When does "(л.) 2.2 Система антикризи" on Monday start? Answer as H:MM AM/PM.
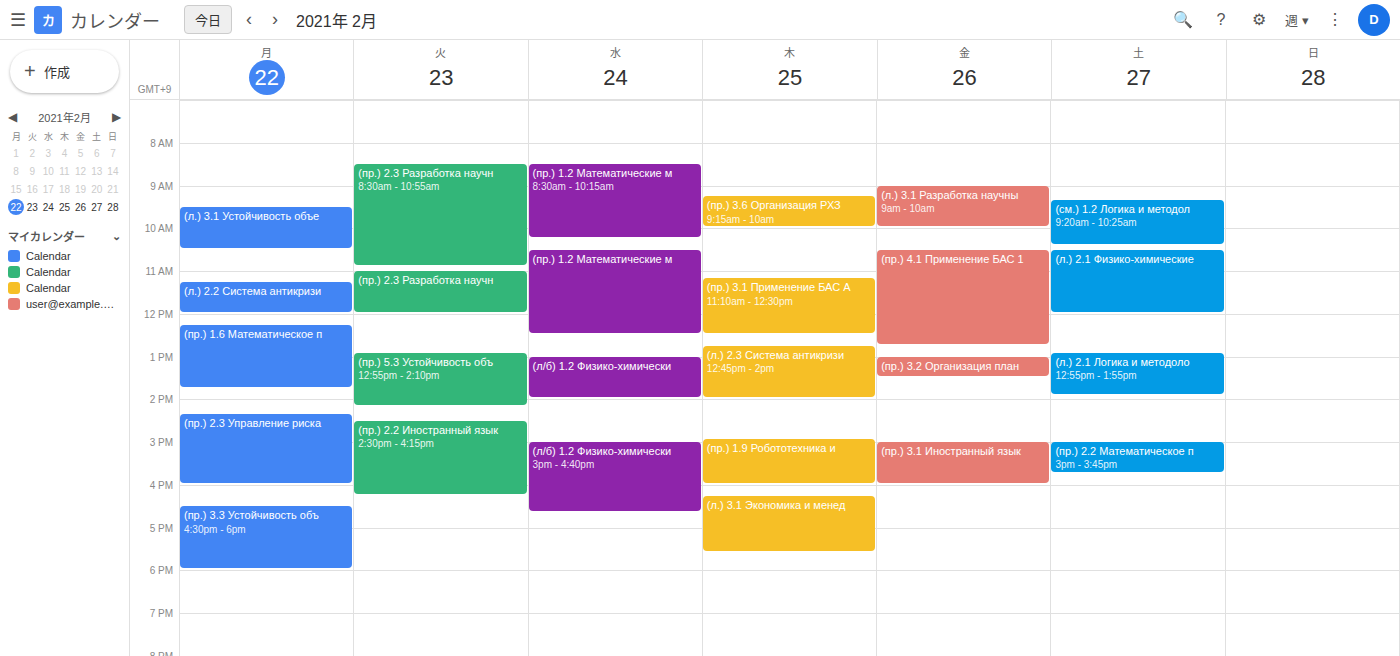
11:15 AM